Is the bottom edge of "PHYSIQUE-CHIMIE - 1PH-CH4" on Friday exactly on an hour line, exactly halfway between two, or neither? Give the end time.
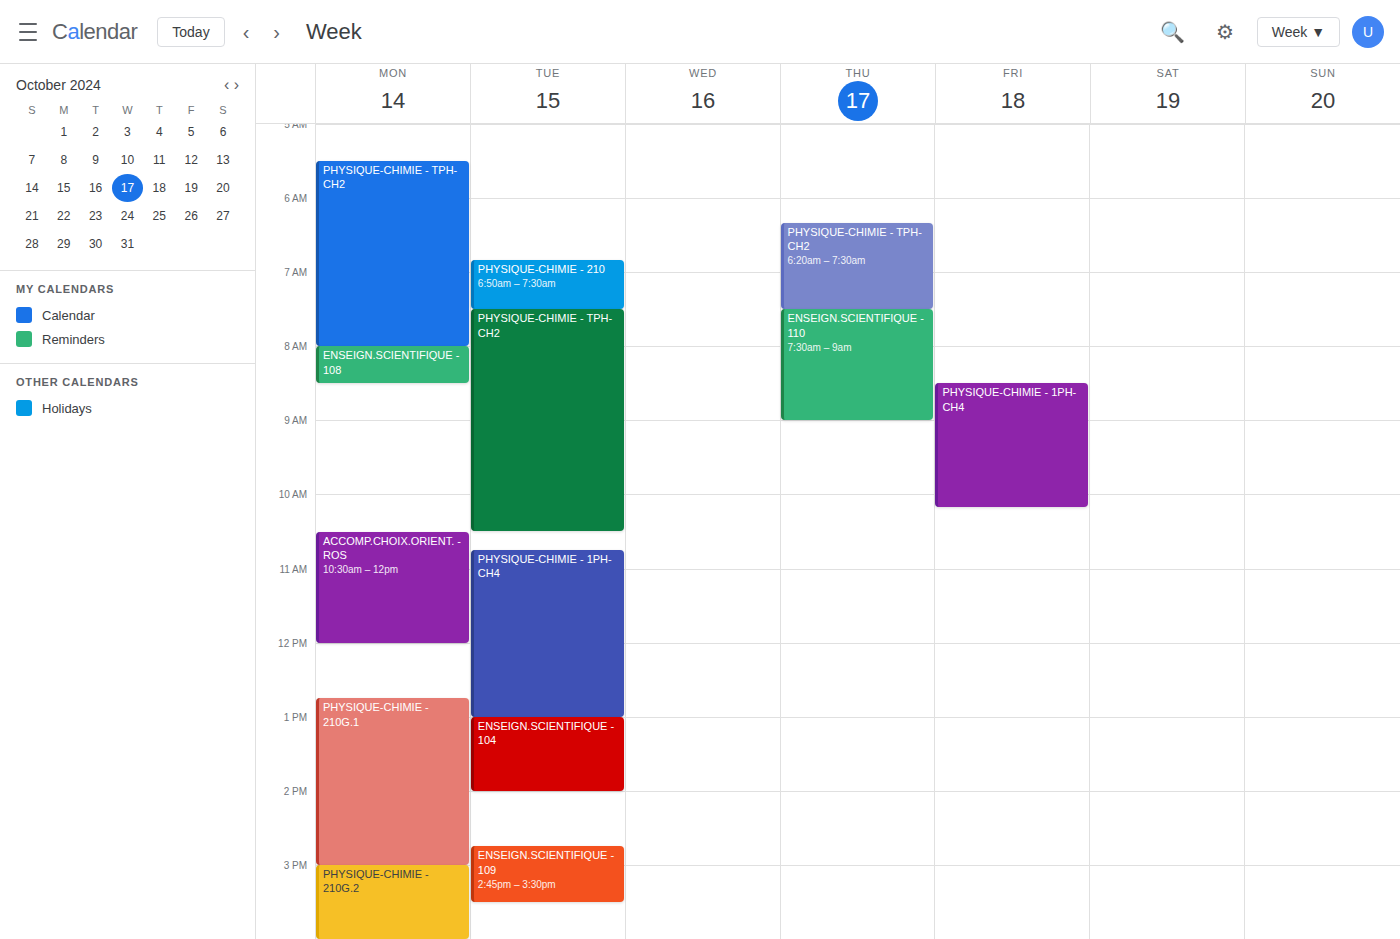
10:10 AM -- neither: 10 minutes below the 10 AM line and 50 minutes above the 11 AM line.